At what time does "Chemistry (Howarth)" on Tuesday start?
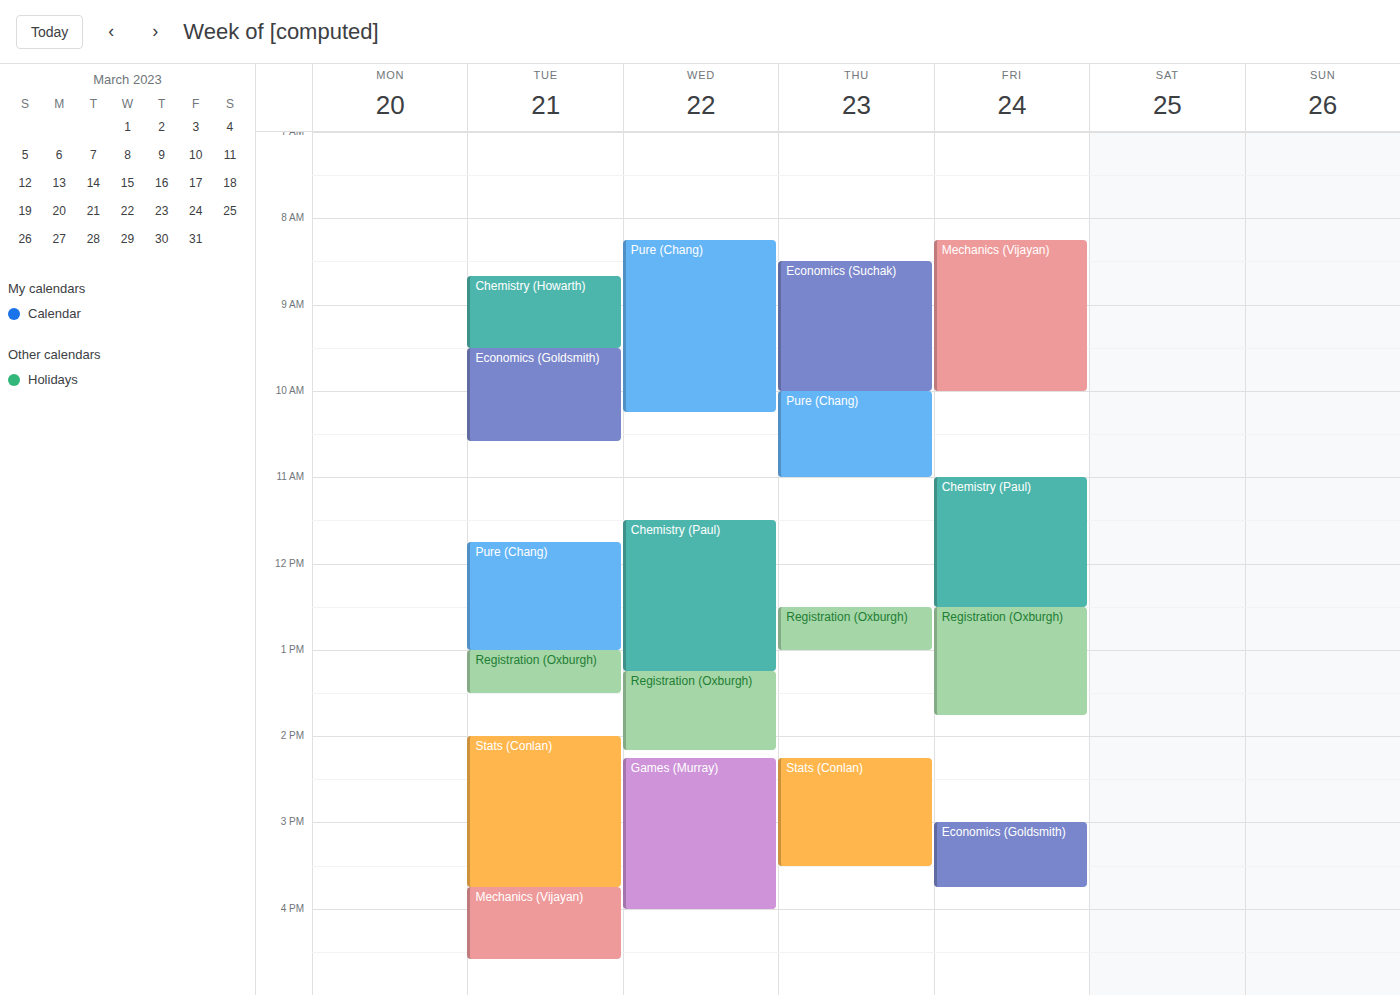
08:40